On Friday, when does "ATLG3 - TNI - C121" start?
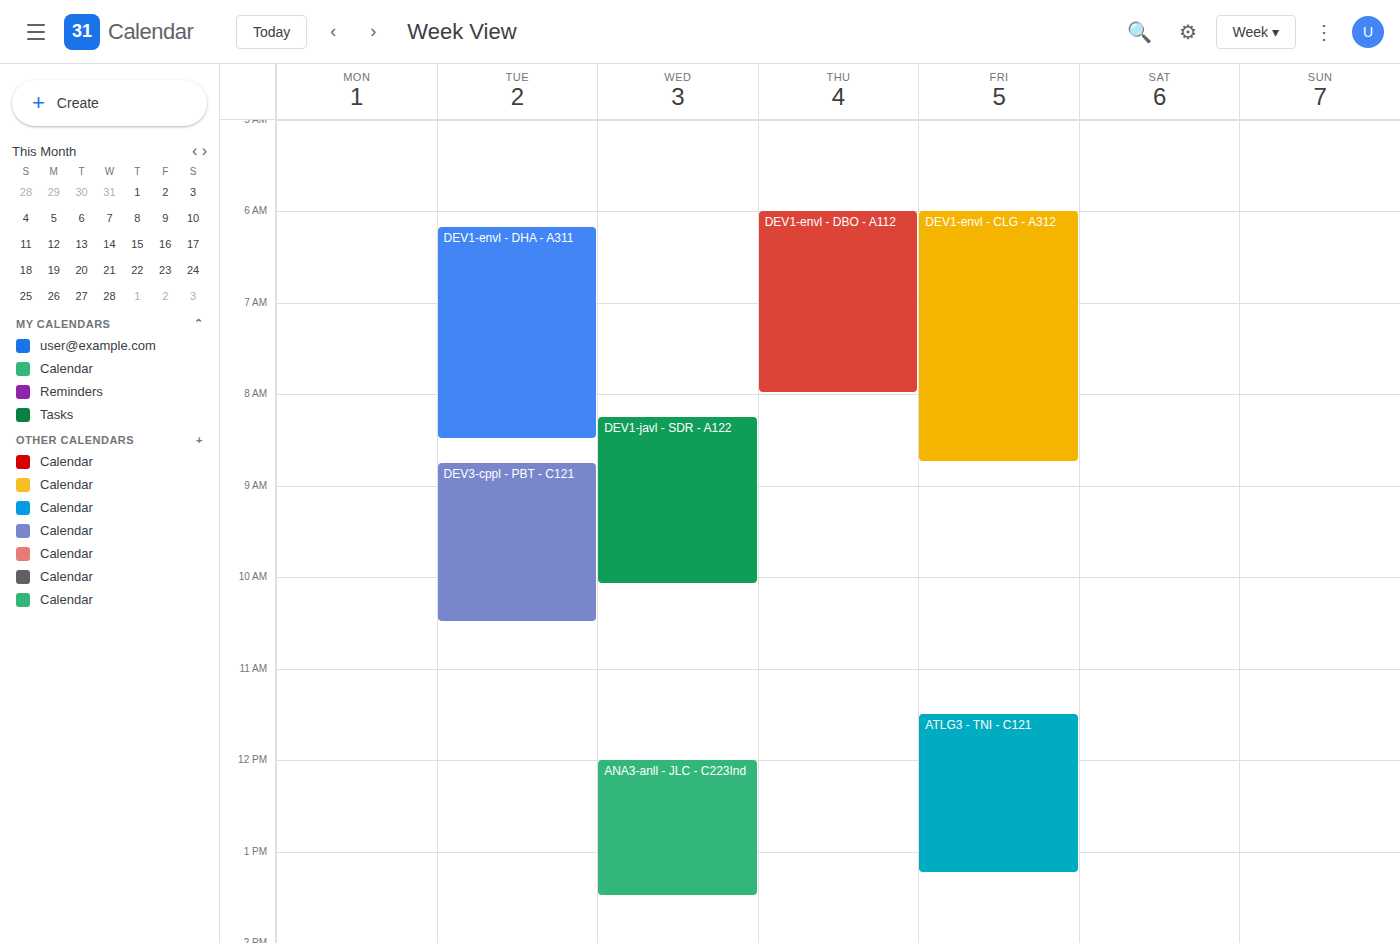
11:30